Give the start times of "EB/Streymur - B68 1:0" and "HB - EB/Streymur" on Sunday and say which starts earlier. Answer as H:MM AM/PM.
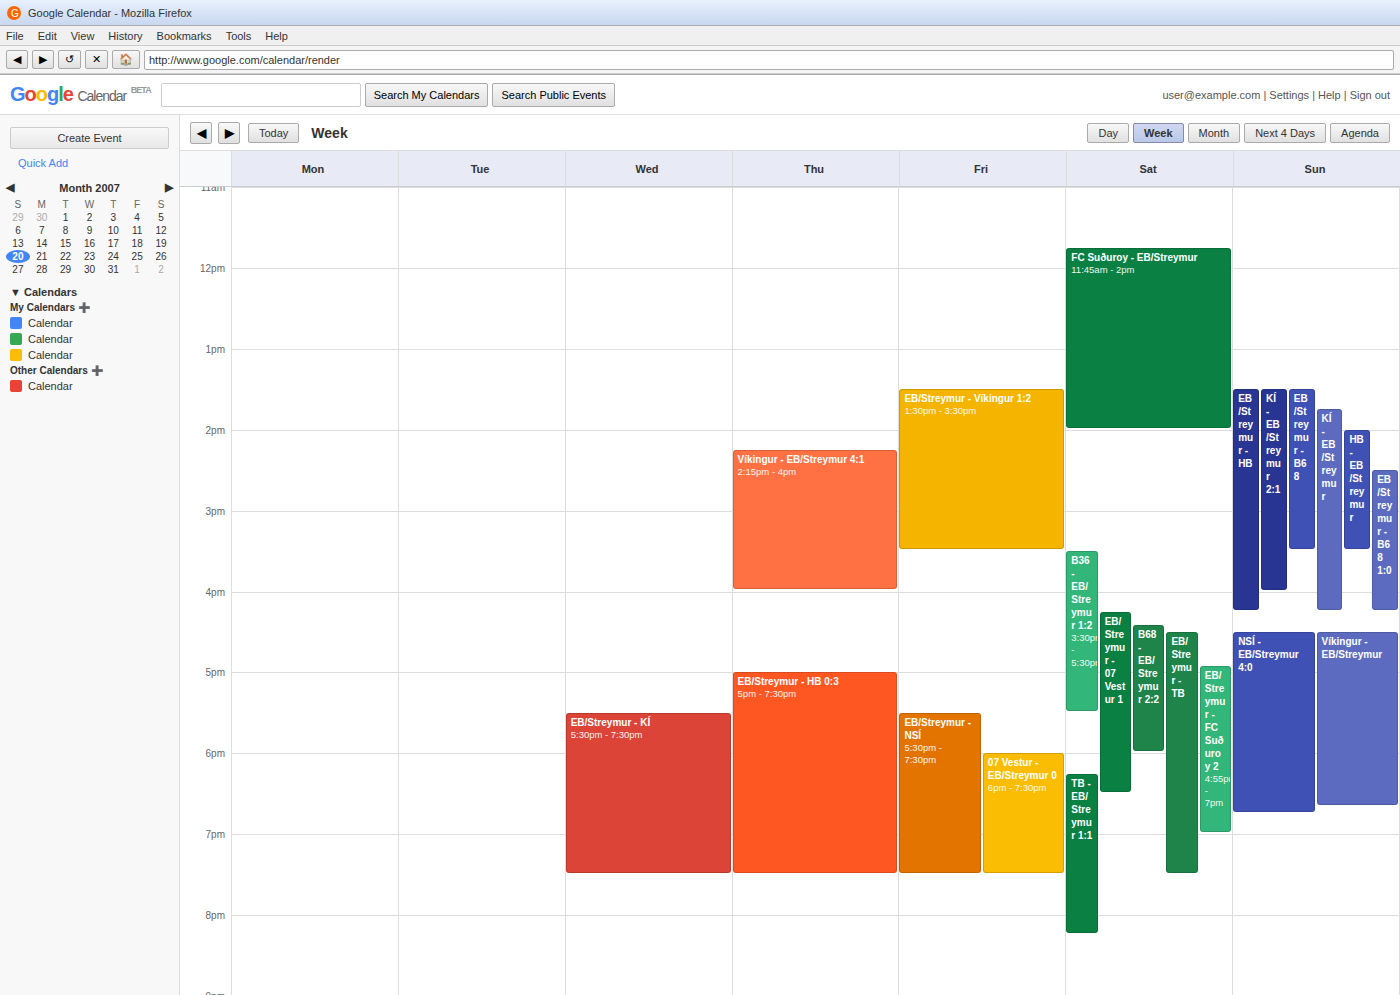
"HB - EB/Streymur" 2:00 PM; "EB/Streymur - B68 1:0" 2:30 PM.